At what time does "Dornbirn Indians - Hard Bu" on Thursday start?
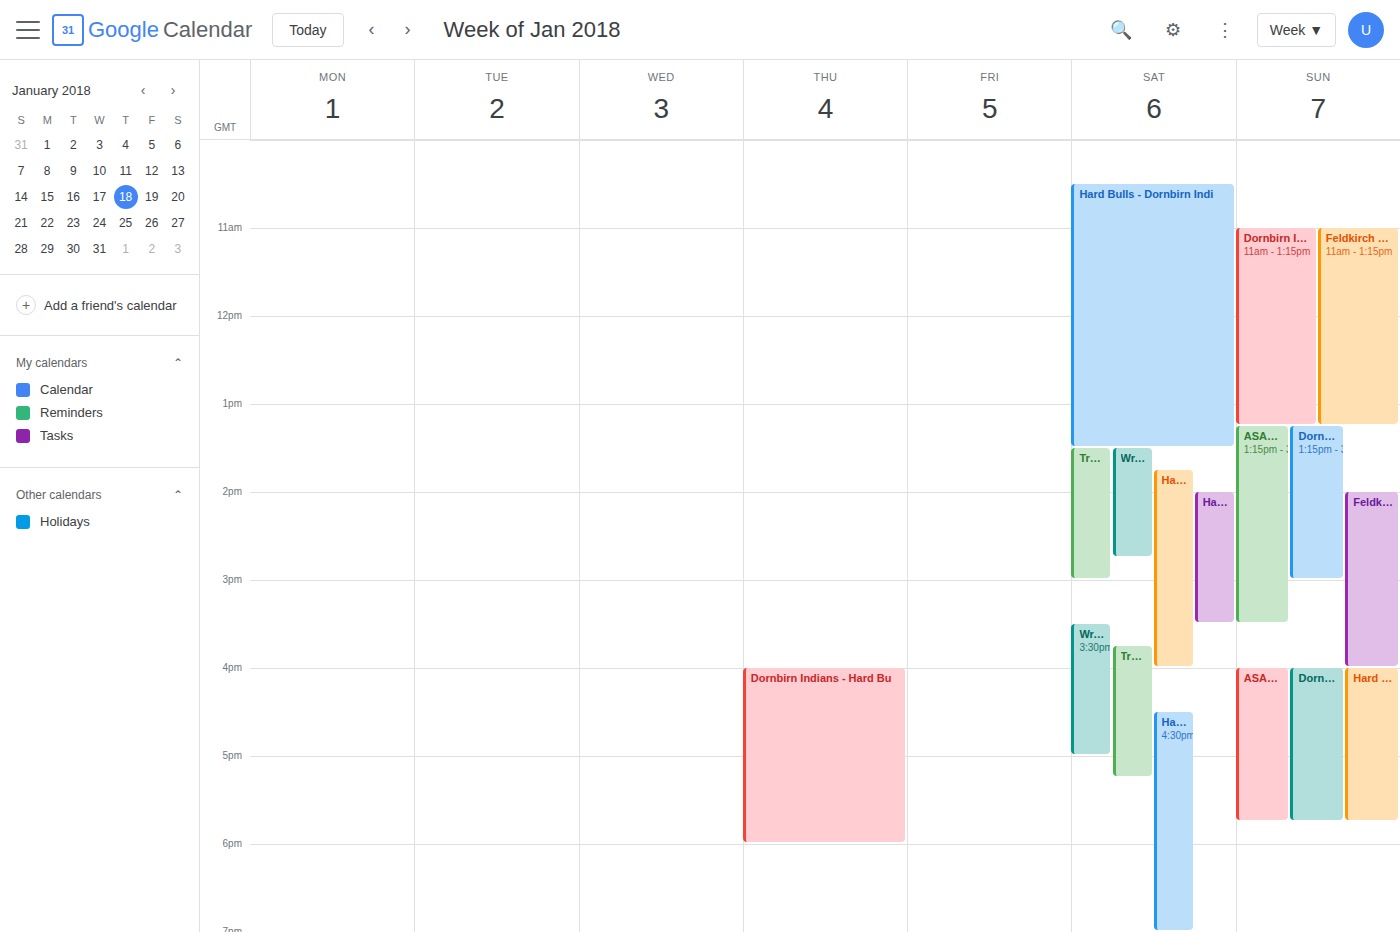
4:00 PM